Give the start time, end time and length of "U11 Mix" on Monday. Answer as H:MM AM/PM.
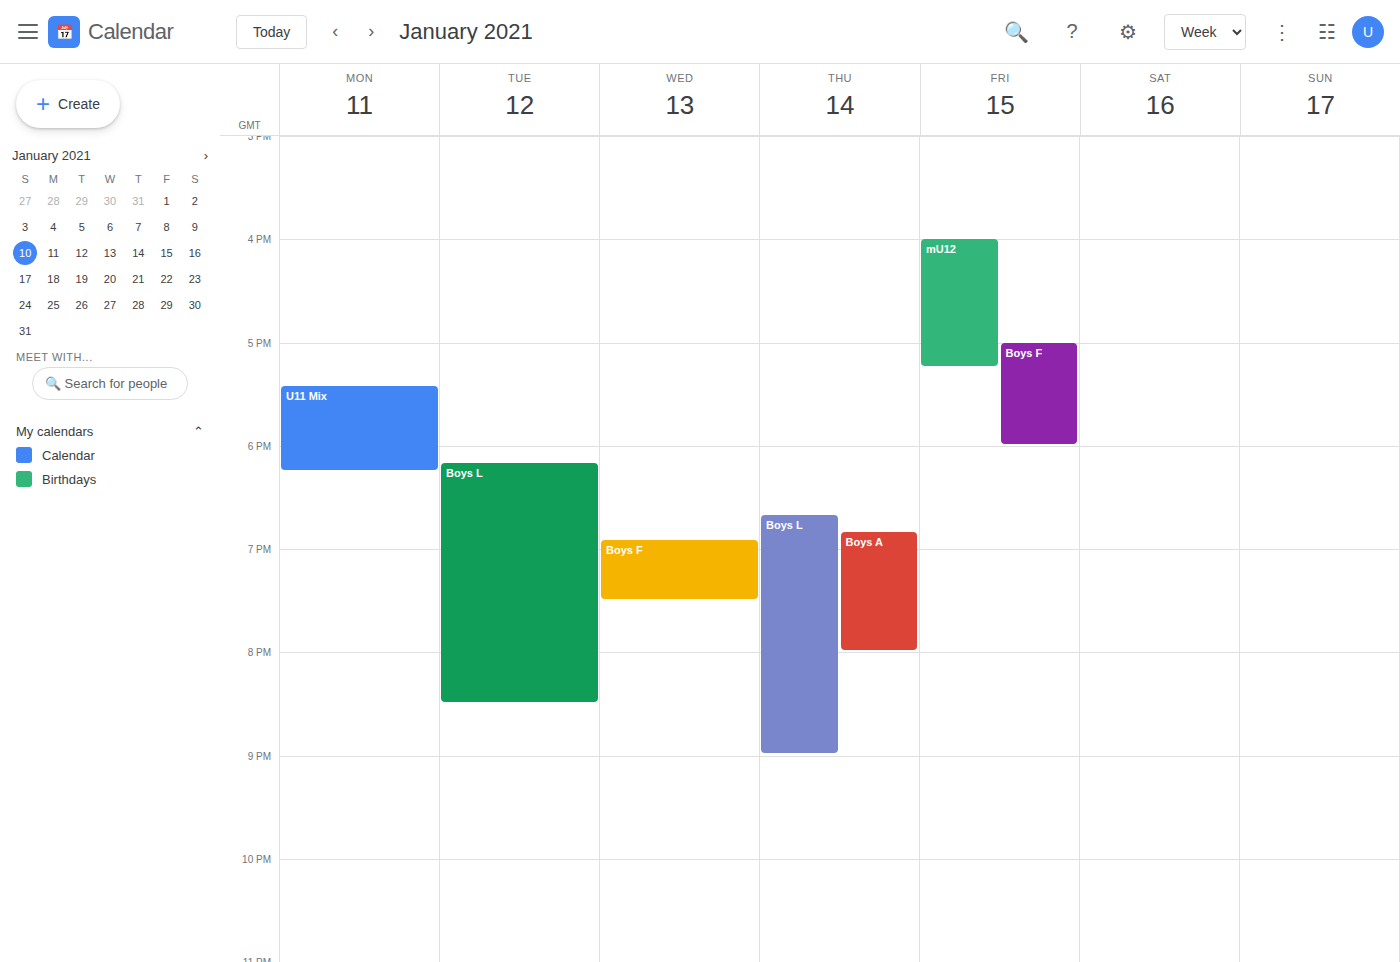
5:25 PM to 6:15 PM, 50 minutes